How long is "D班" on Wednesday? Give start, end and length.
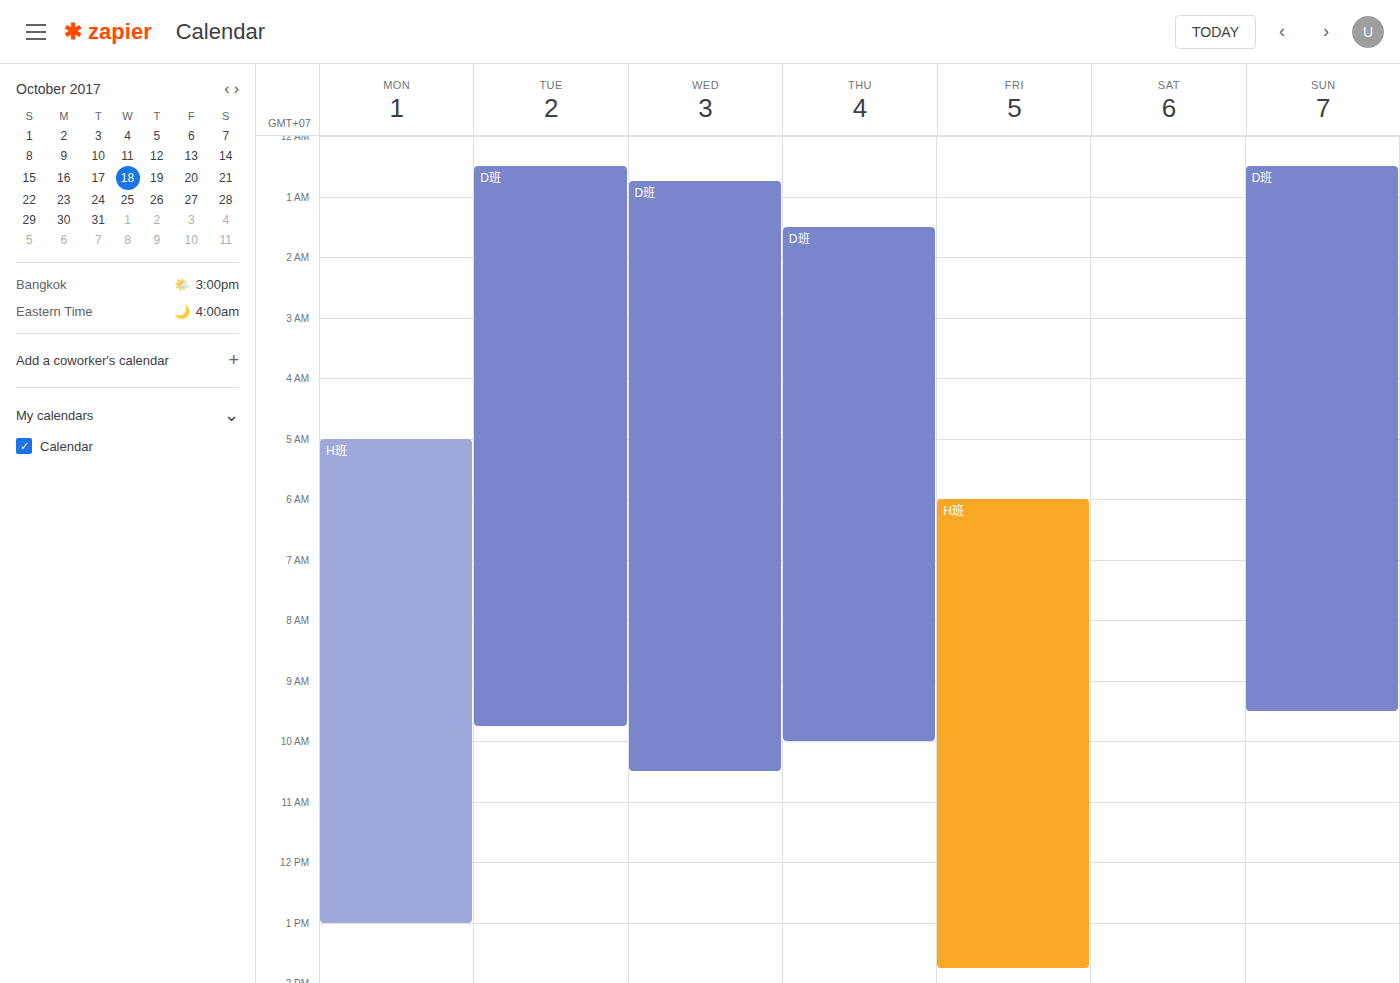
12:45 AM to 10:30 AM, 9 hours 45 minutes